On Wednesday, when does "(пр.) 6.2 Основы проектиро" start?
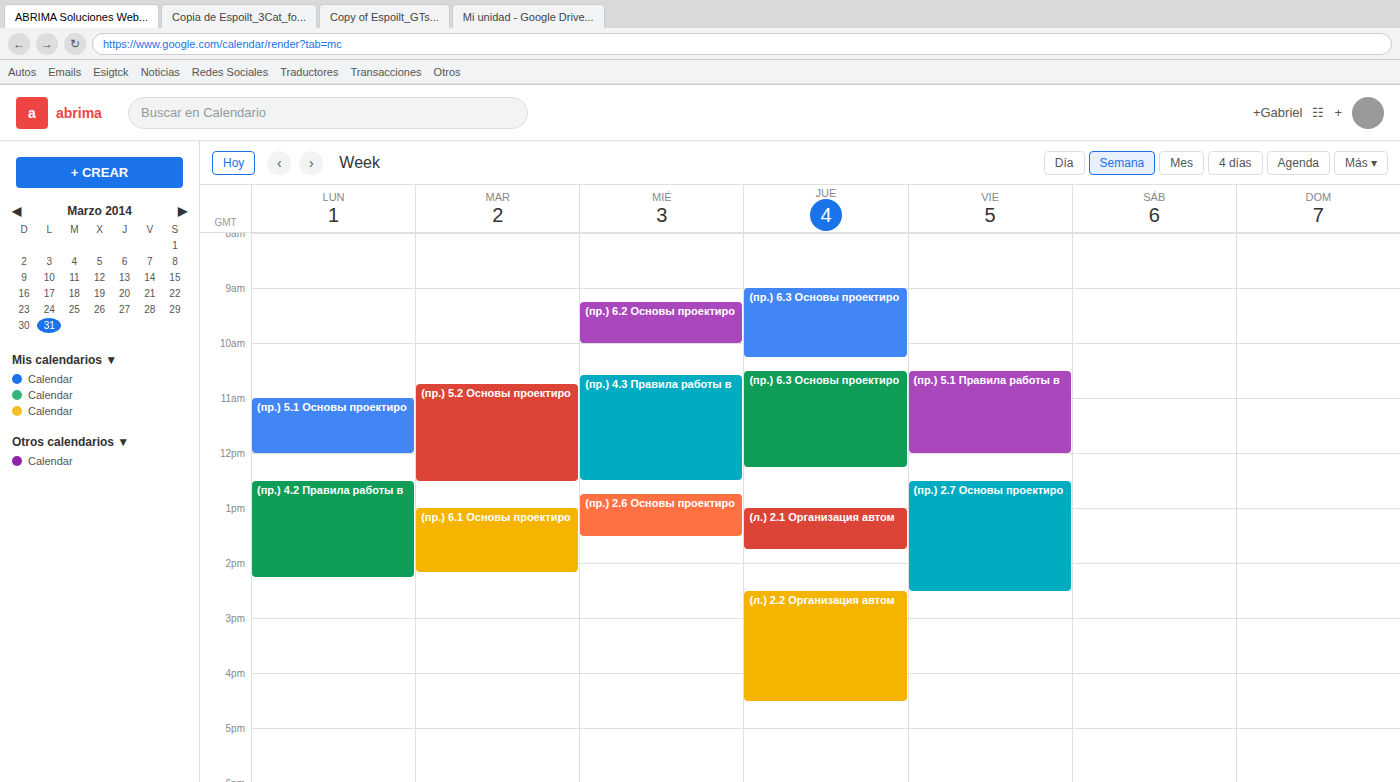
9:15 AM